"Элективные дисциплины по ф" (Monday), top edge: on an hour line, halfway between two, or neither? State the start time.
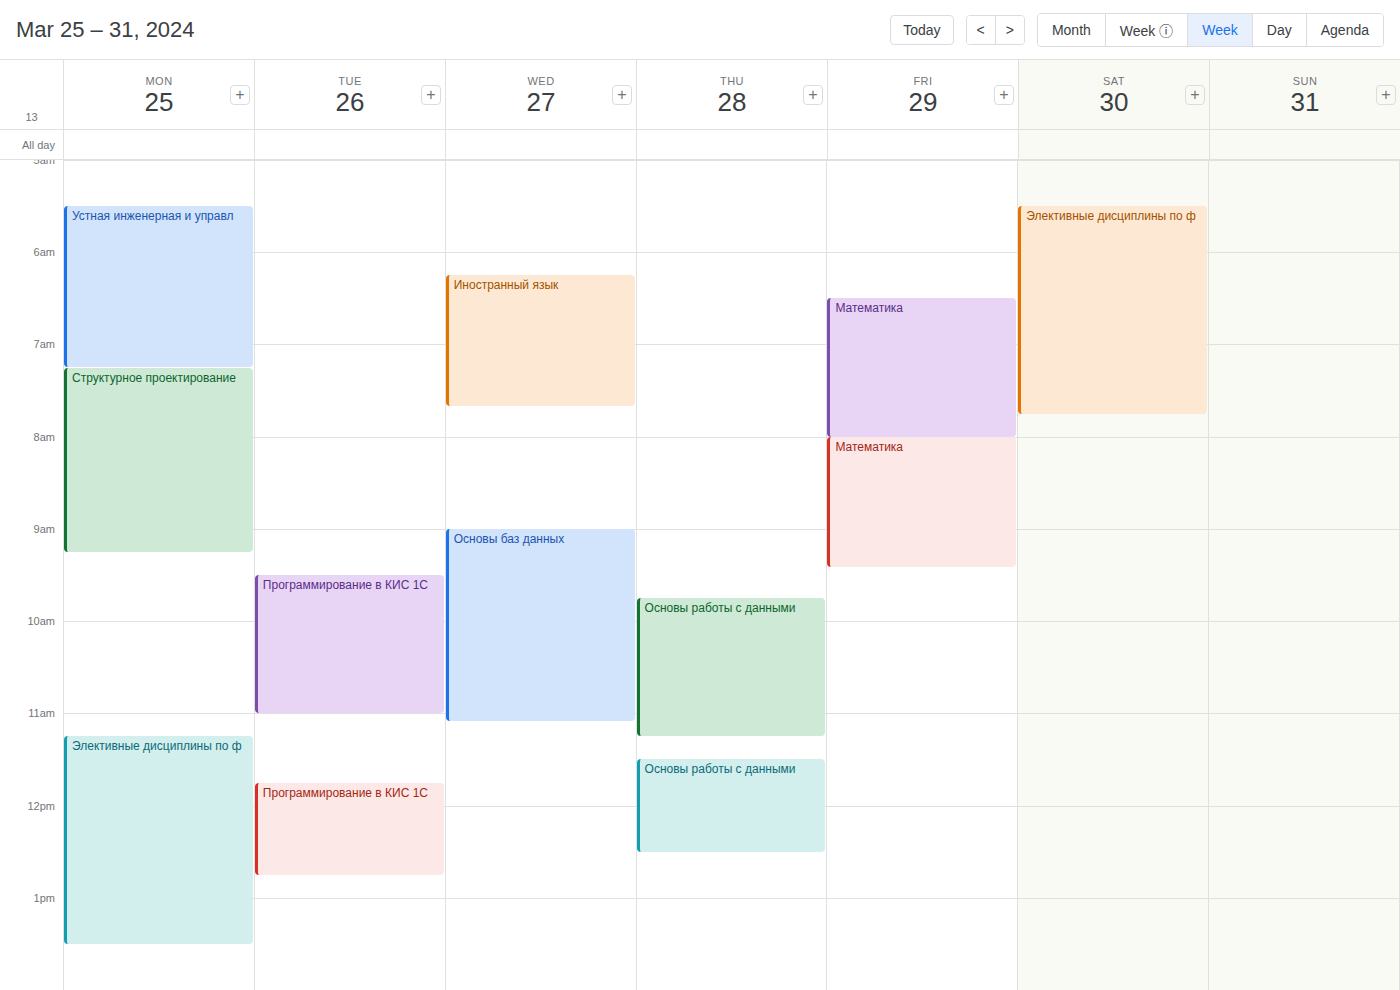
11:15 -- neither: a quarter of the way from the 11:00 line to the 12:00 line.